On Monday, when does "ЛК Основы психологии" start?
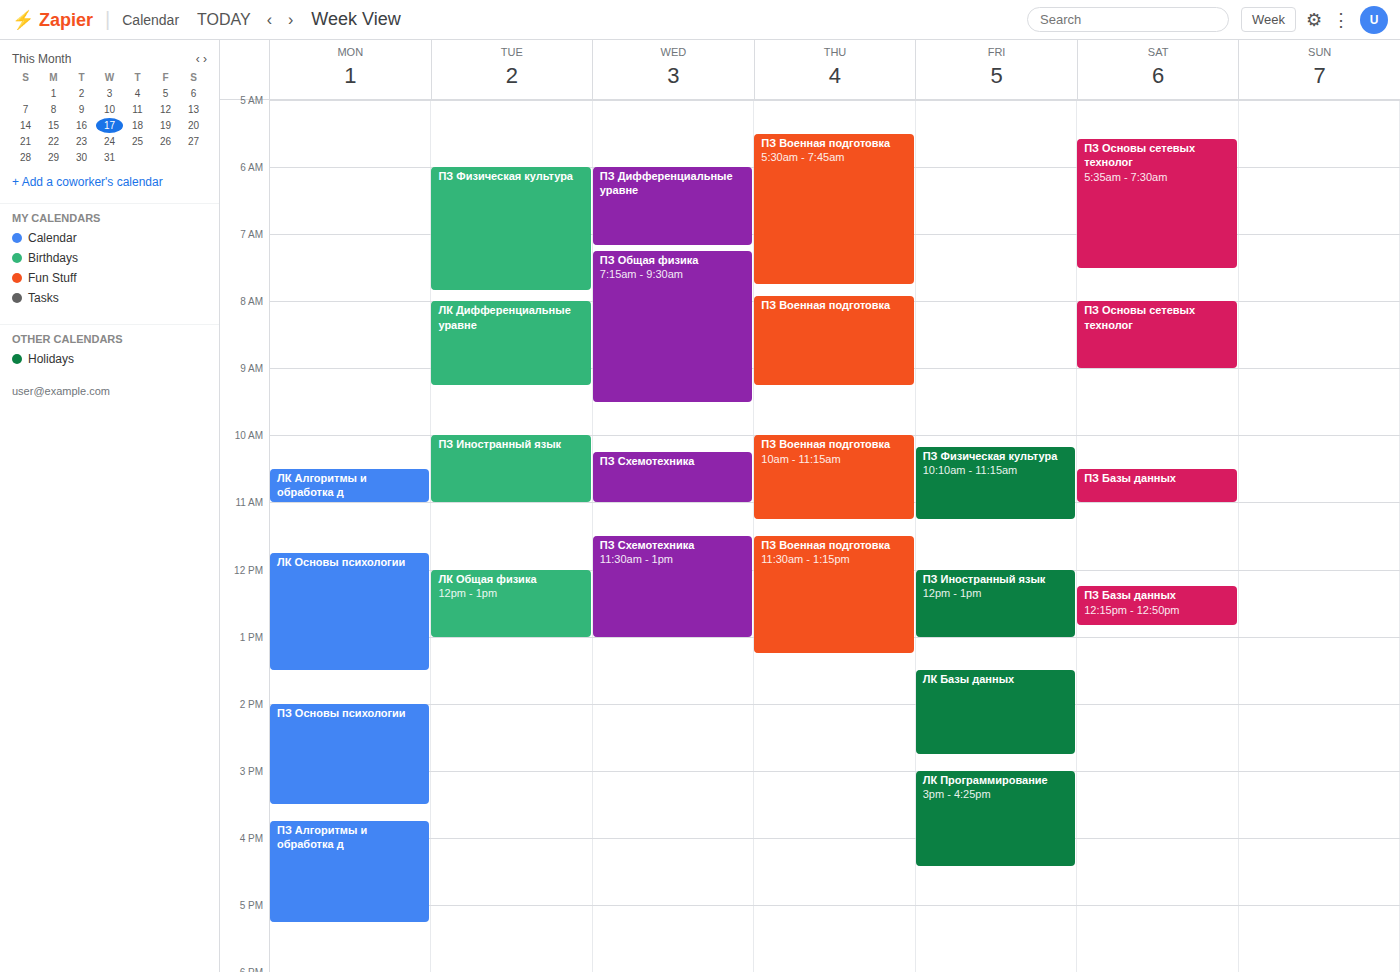
11:45